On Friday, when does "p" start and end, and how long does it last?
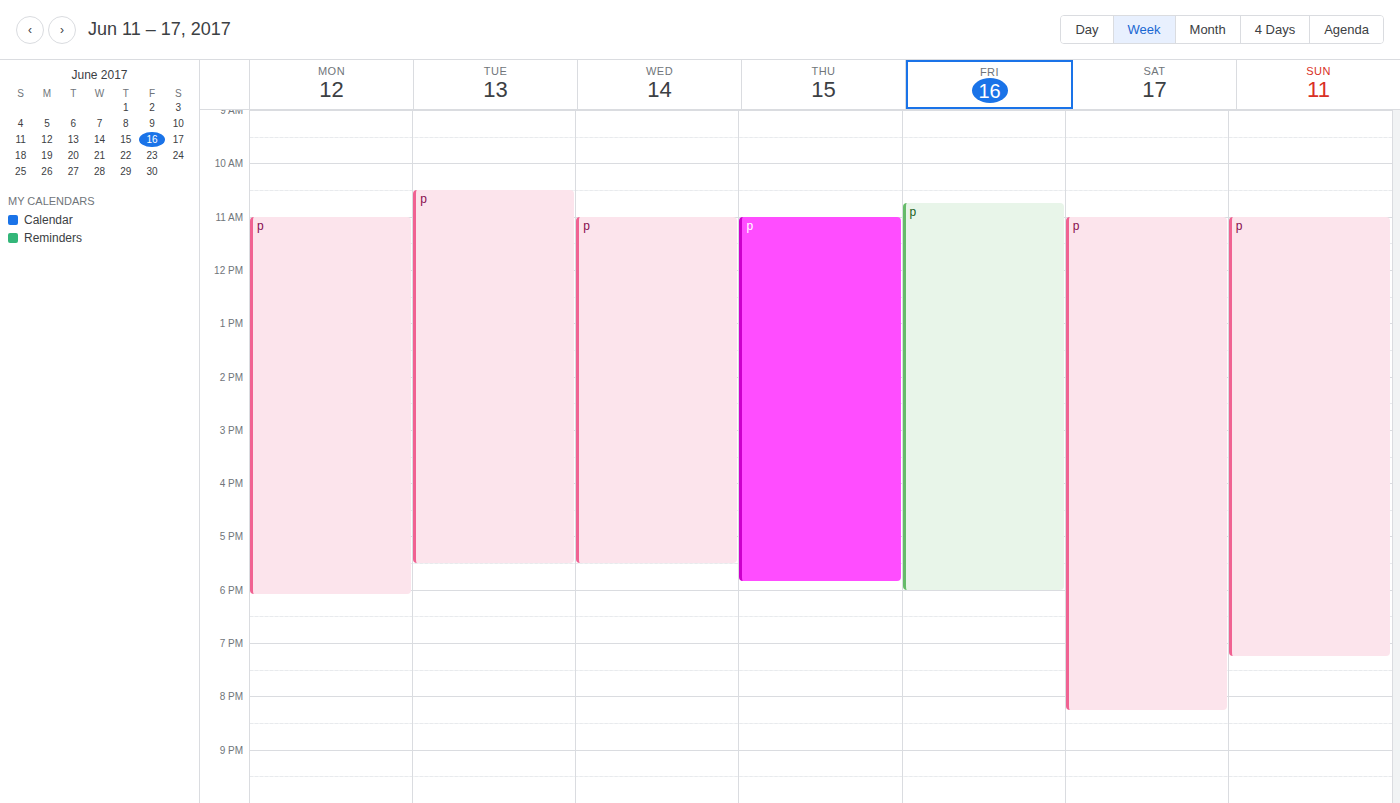
10:45 AM to 6:00 PM, 7 hours 15 minutes